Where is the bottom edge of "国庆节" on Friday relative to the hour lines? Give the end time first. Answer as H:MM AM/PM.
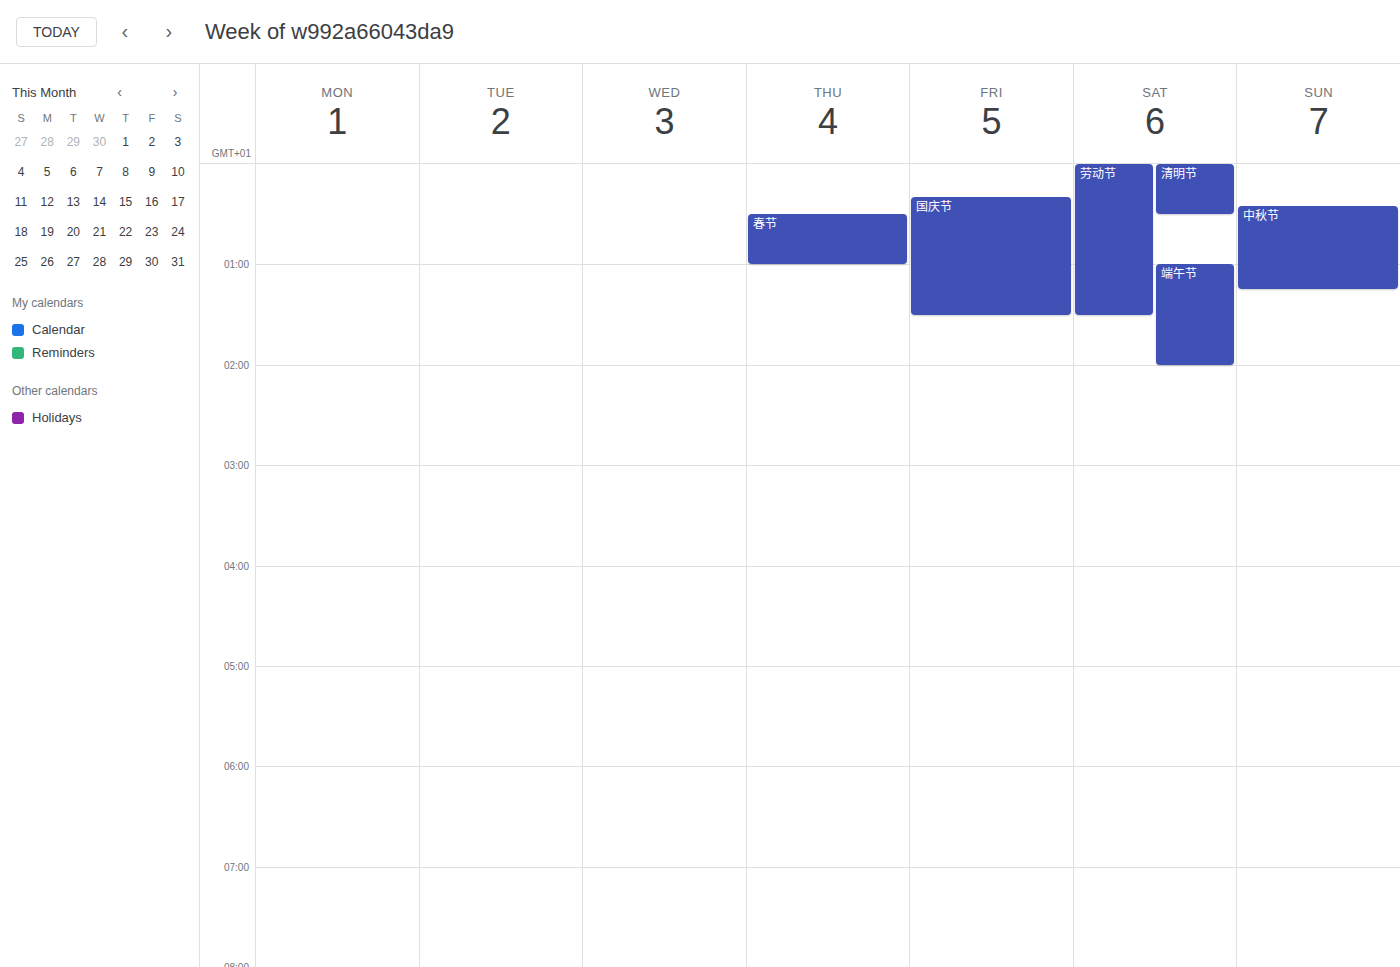
1:30 AM -- halfway between the 1 AM and 2 AM lines.